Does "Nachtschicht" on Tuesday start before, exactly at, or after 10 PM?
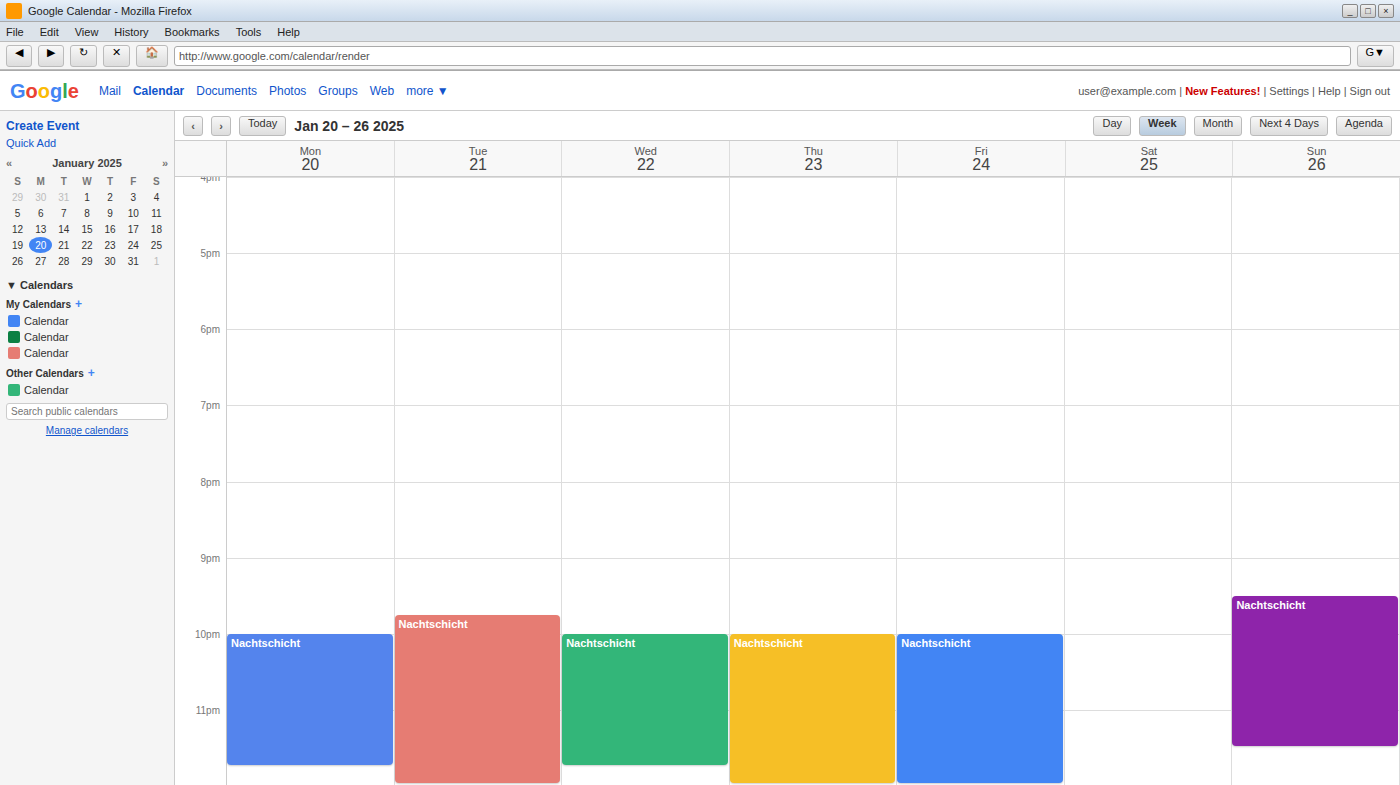
9:45 PM -- before 10 PM, 15 minutes above the 10 PM line.